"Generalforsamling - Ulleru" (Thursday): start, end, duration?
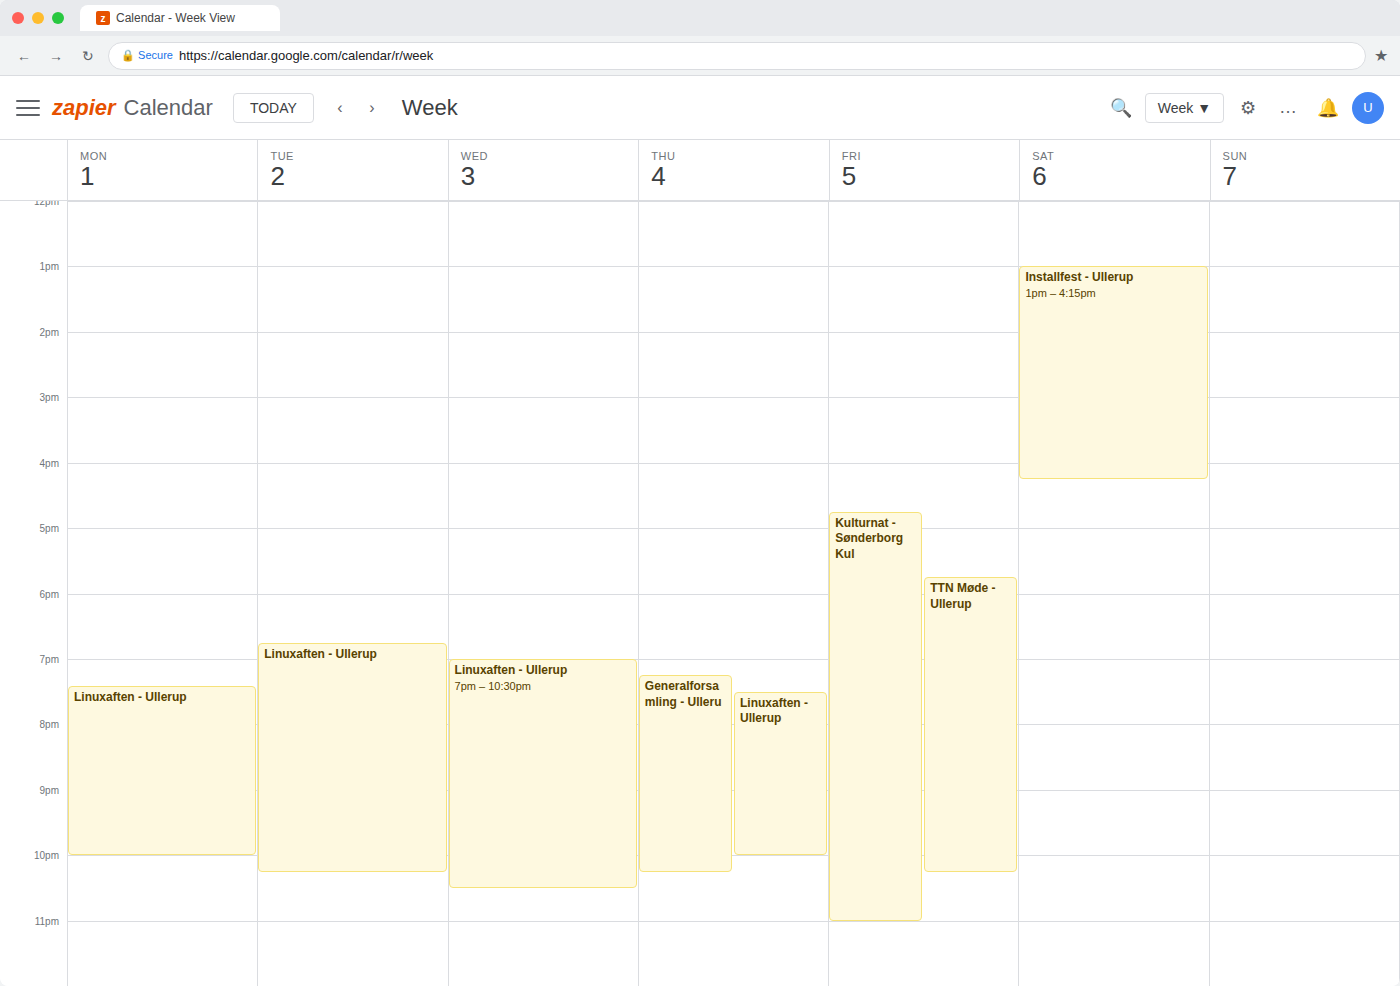
7:15 PM to 10:15 PM, 3 hours